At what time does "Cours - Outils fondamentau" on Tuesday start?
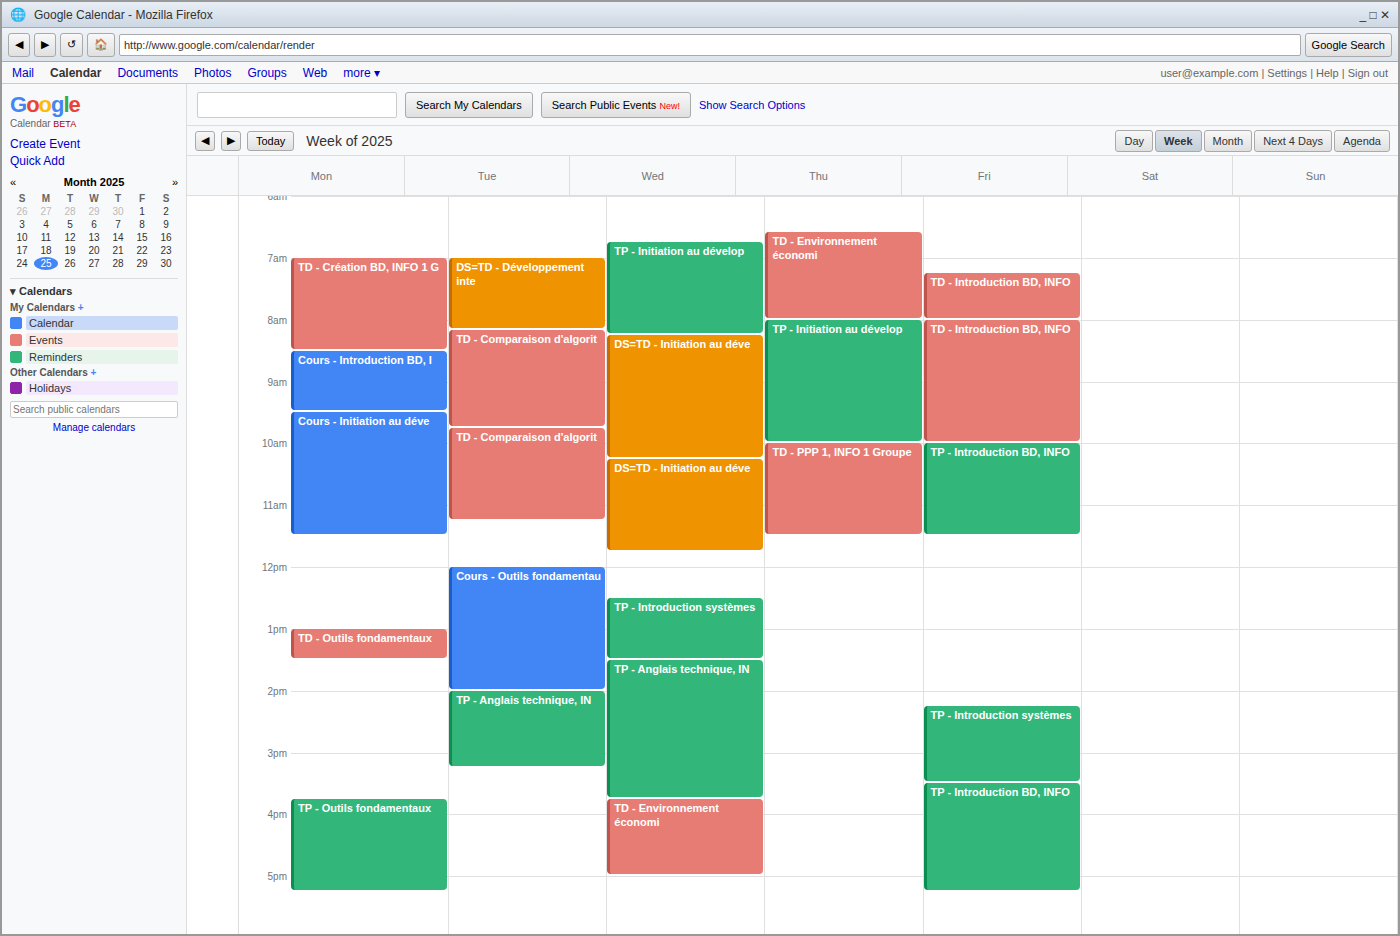
12:00 PM